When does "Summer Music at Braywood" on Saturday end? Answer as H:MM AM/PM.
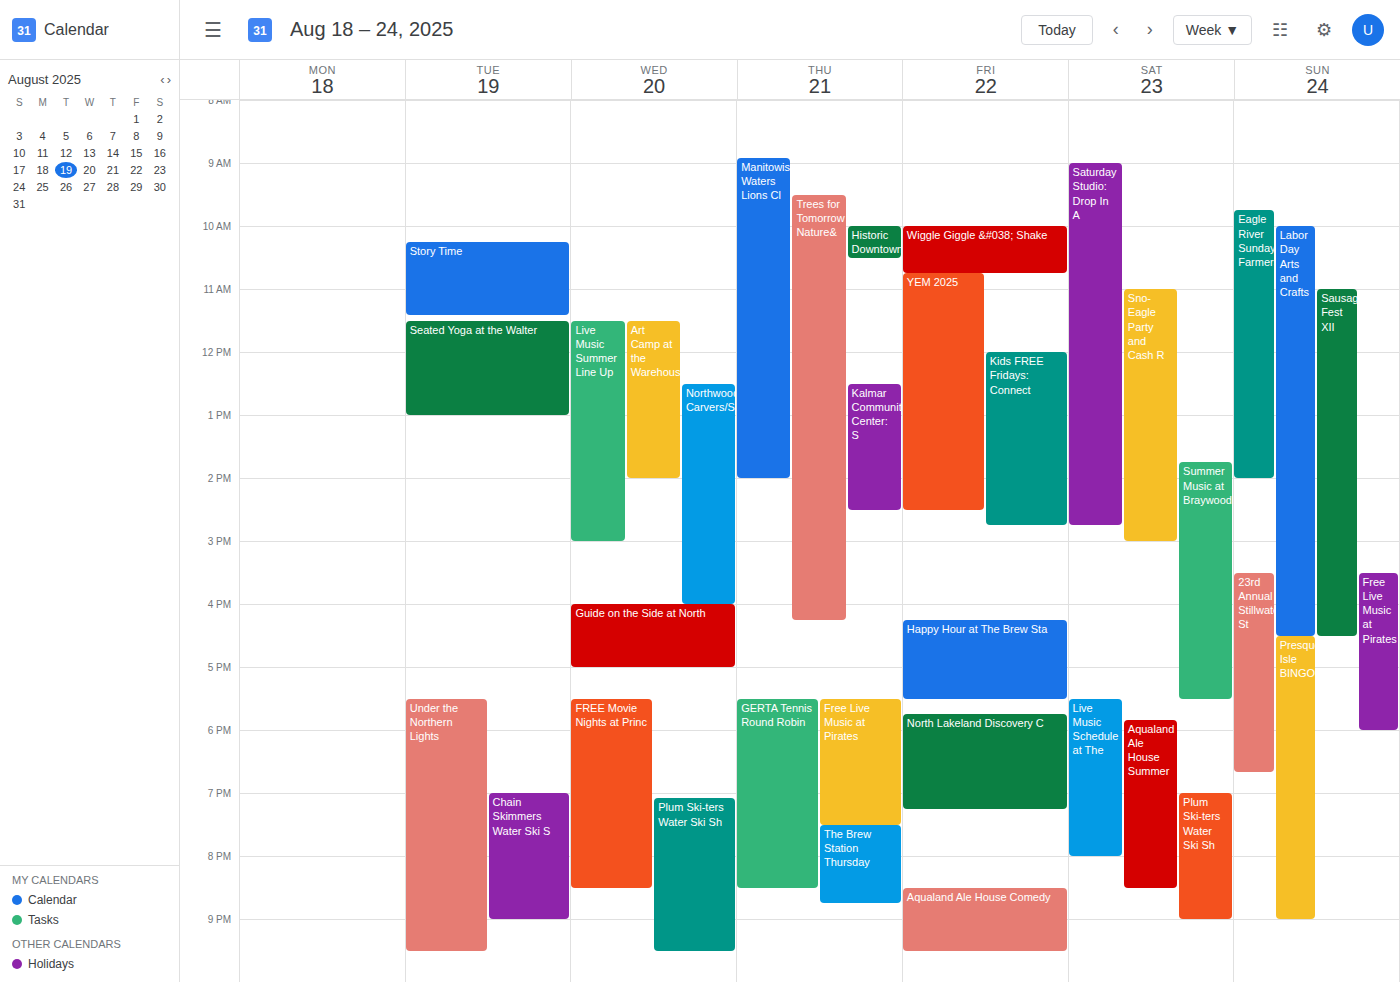
5:30 PM